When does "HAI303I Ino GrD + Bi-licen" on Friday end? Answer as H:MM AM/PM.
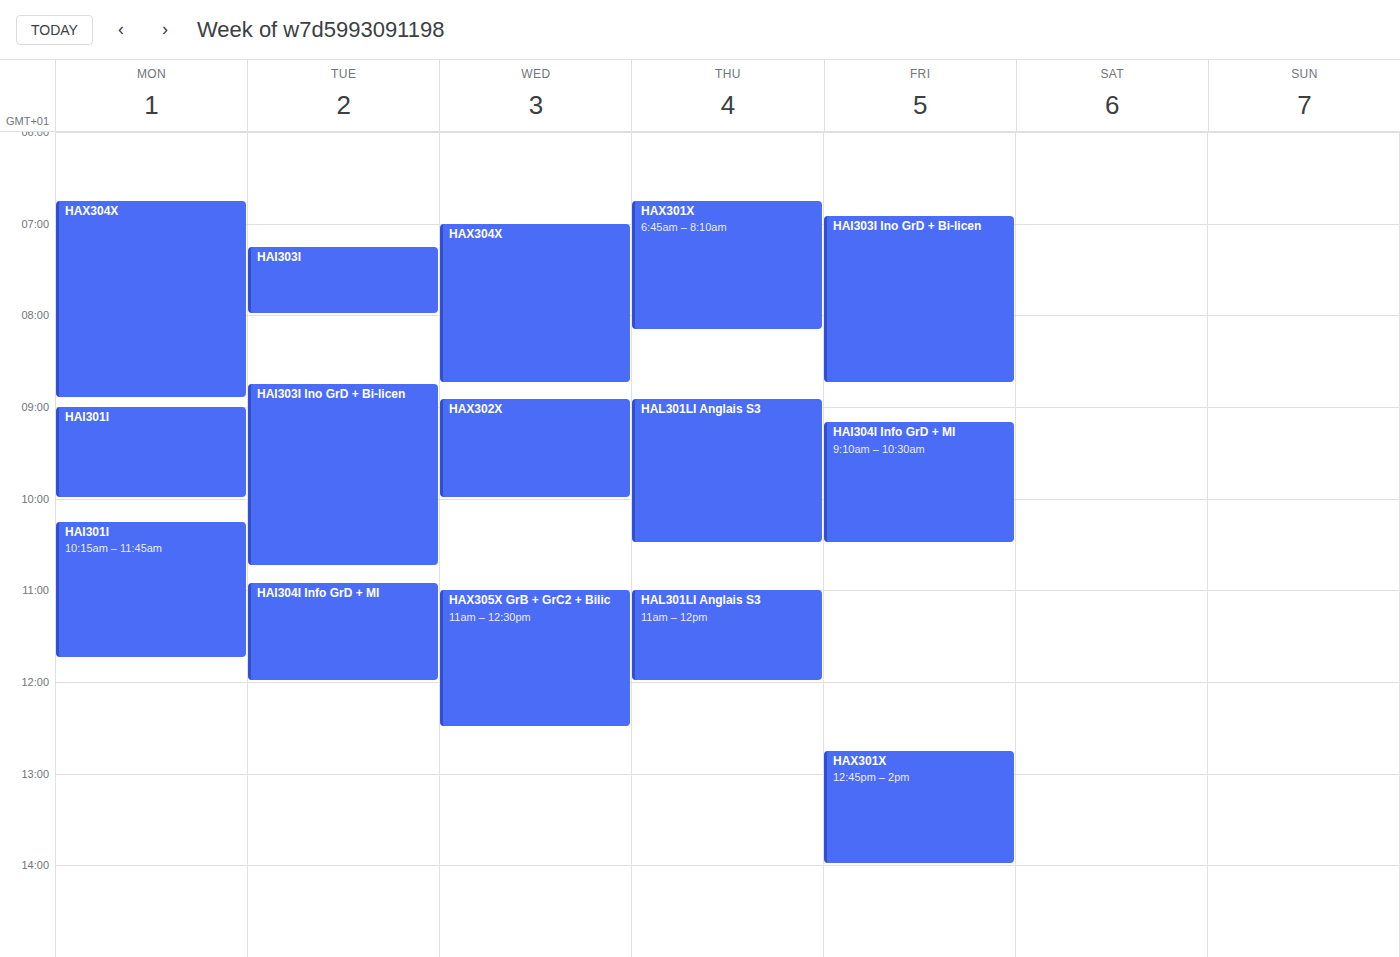
8:45 AM